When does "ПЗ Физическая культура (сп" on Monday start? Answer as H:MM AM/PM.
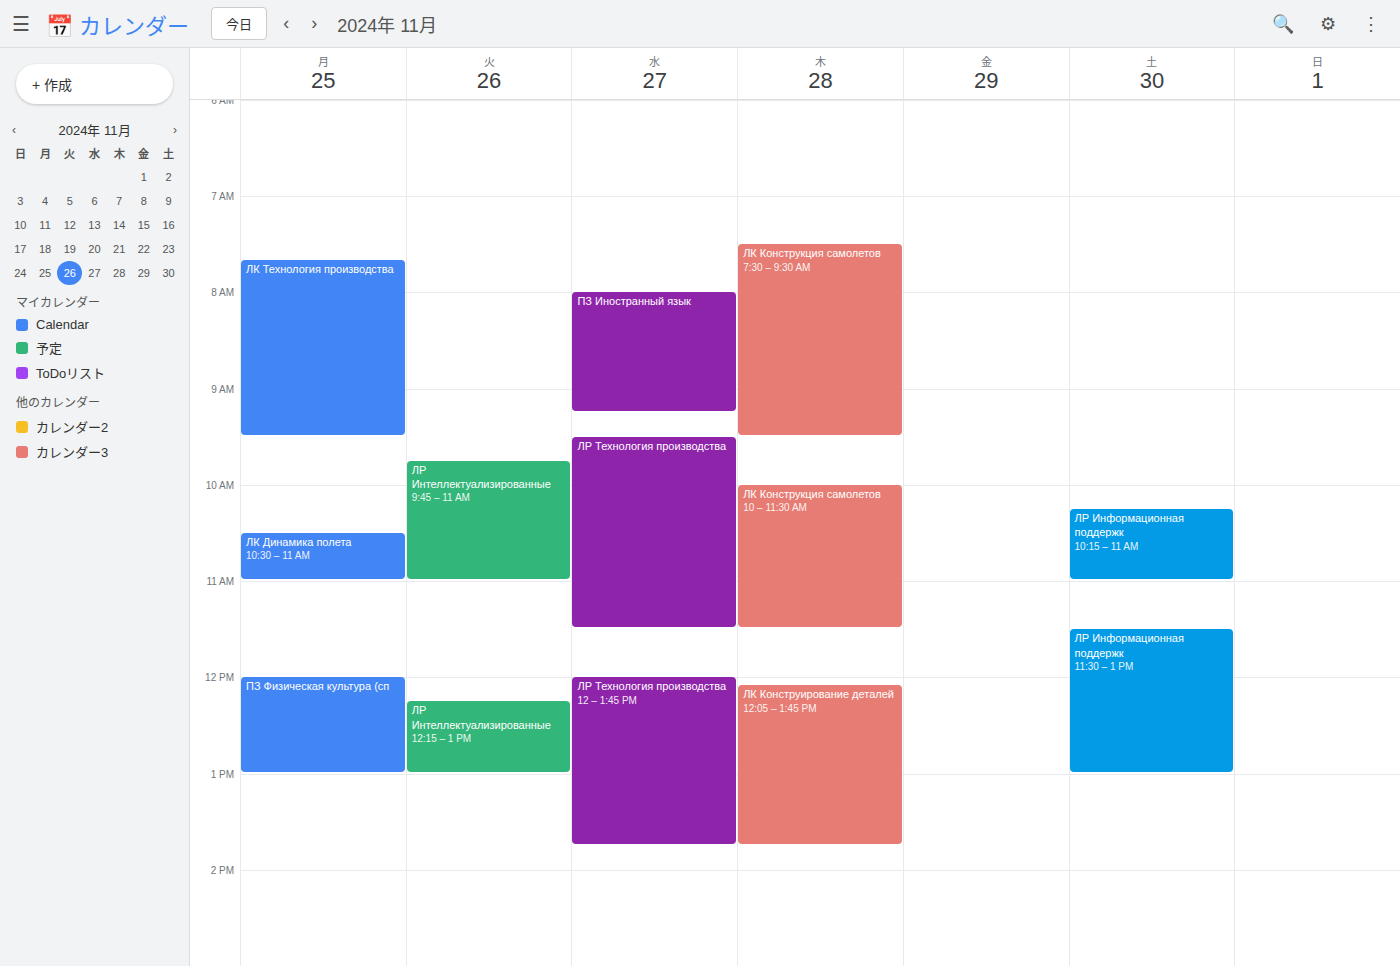
12:00 PM